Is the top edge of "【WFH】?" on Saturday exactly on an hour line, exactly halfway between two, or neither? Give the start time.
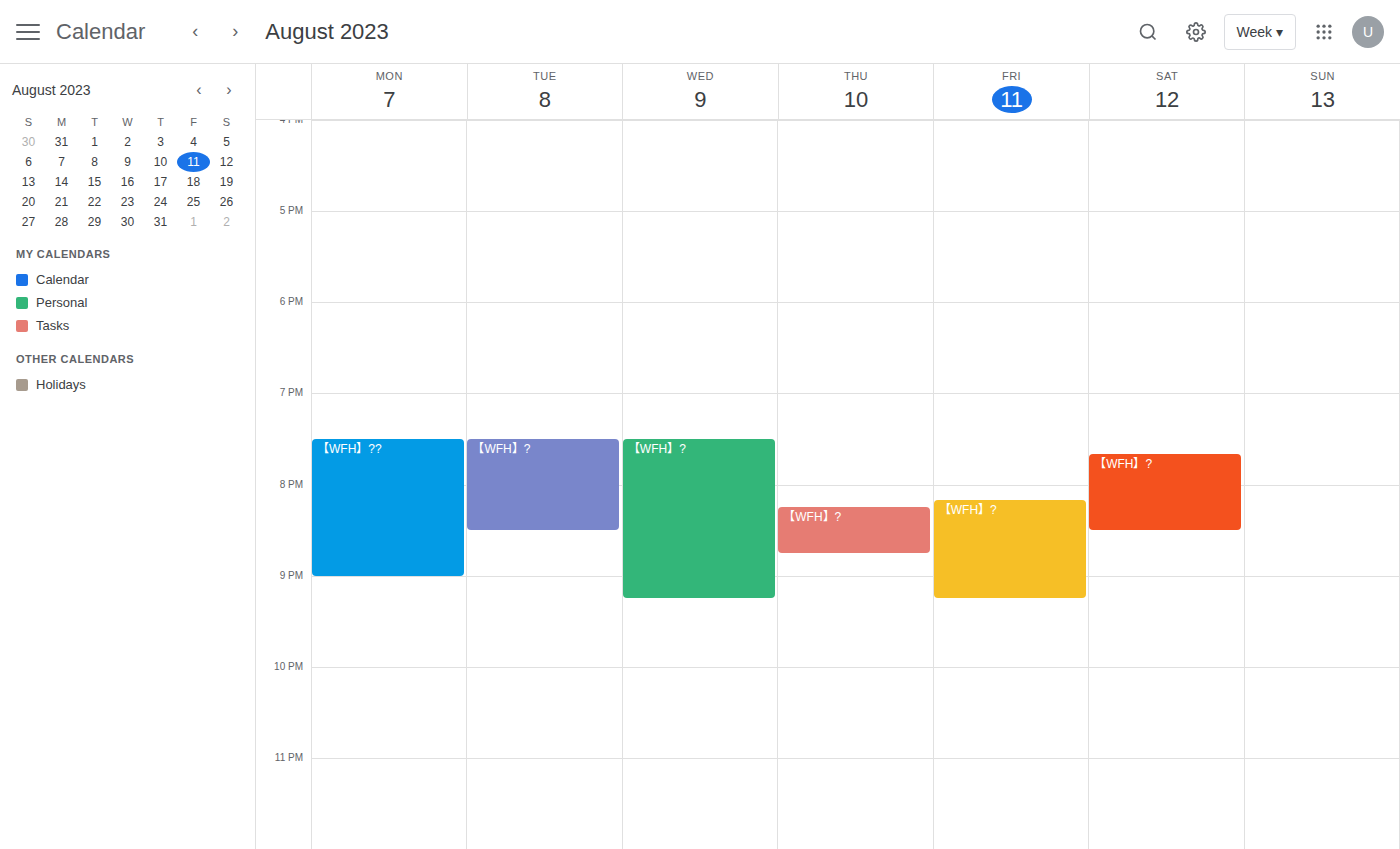
7:40 PM -- neither: 40 minutes below the 7 PM line and 20 minutes above the 8 PM line.